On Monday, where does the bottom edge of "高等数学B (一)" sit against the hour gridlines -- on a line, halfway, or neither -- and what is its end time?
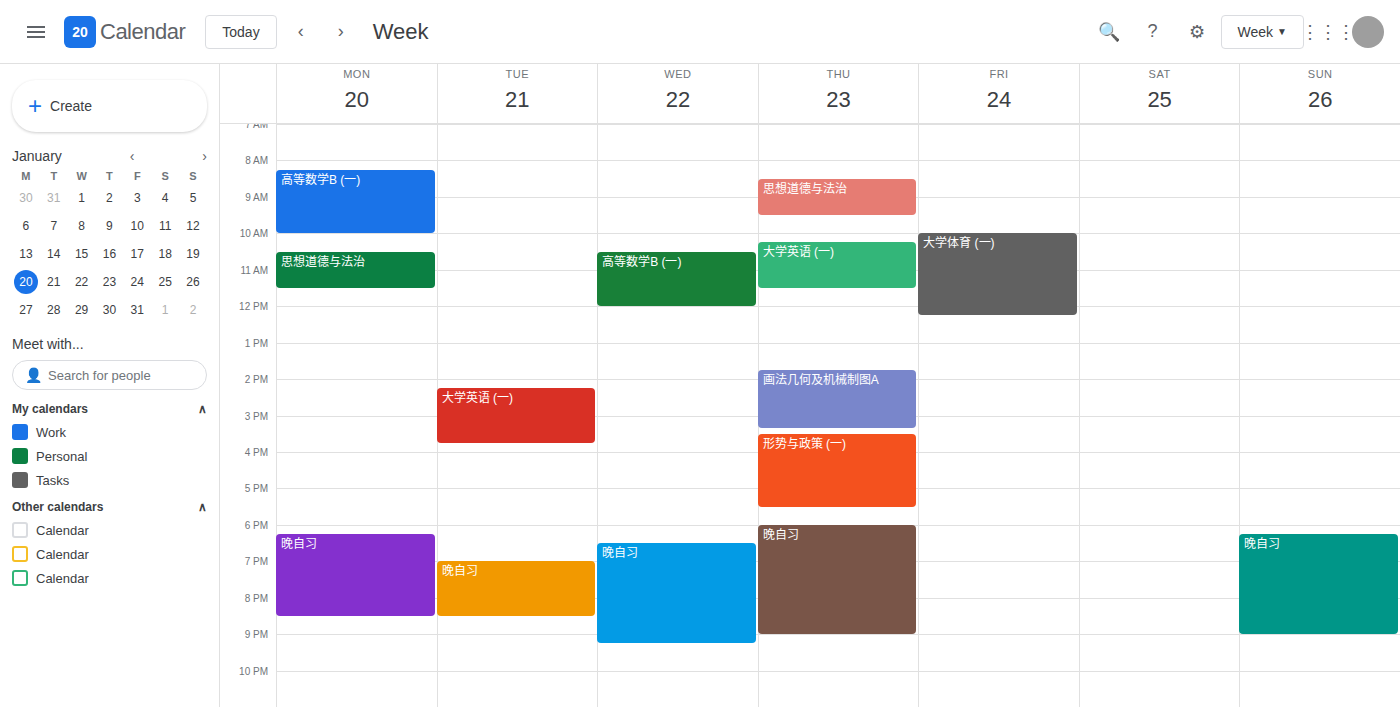
10:00 AM -- exactly on the 10 AM line.